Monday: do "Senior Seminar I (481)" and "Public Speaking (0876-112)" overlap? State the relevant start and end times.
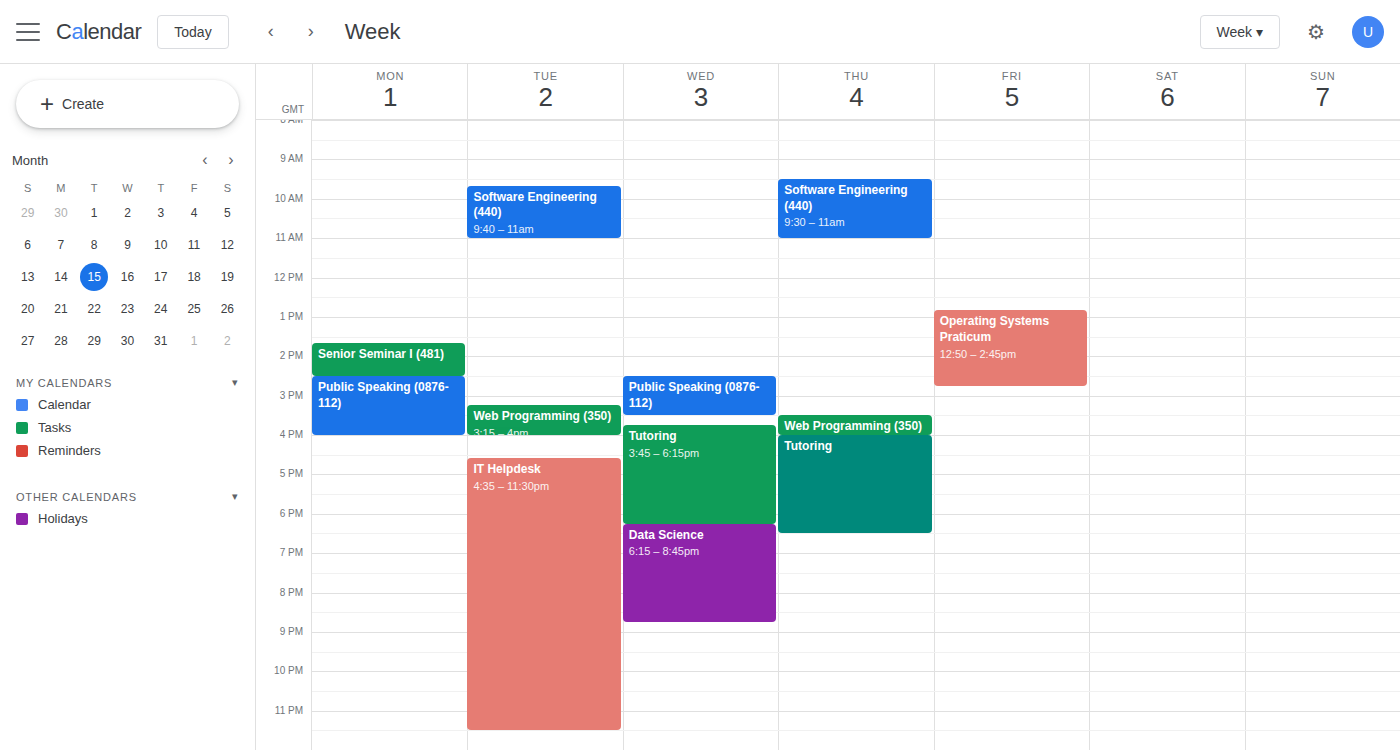
"Senior Seminar I (481)" ends at 2:30 PM, exactly when "Public Speaking (0876-112)" starts -- they touch but do not overlap.